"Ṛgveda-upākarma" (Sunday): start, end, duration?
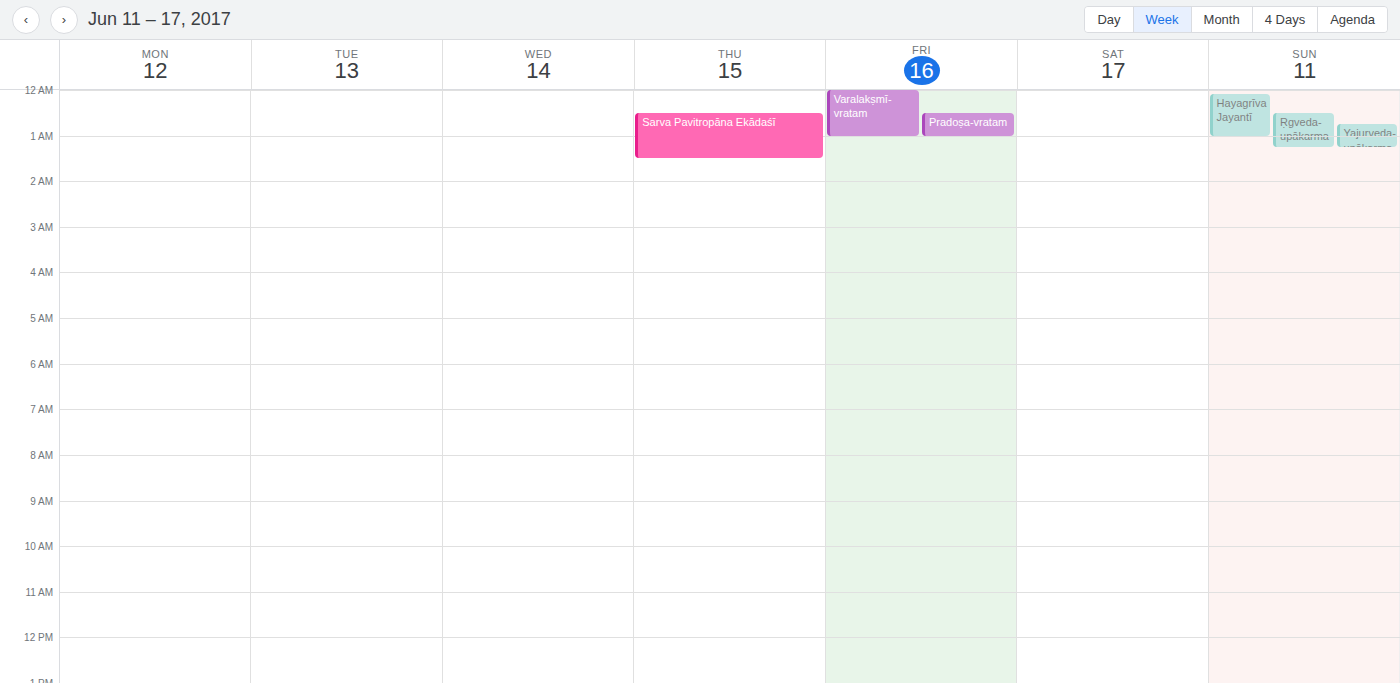
12:30 AM to 1:15 AM, 45 minutes